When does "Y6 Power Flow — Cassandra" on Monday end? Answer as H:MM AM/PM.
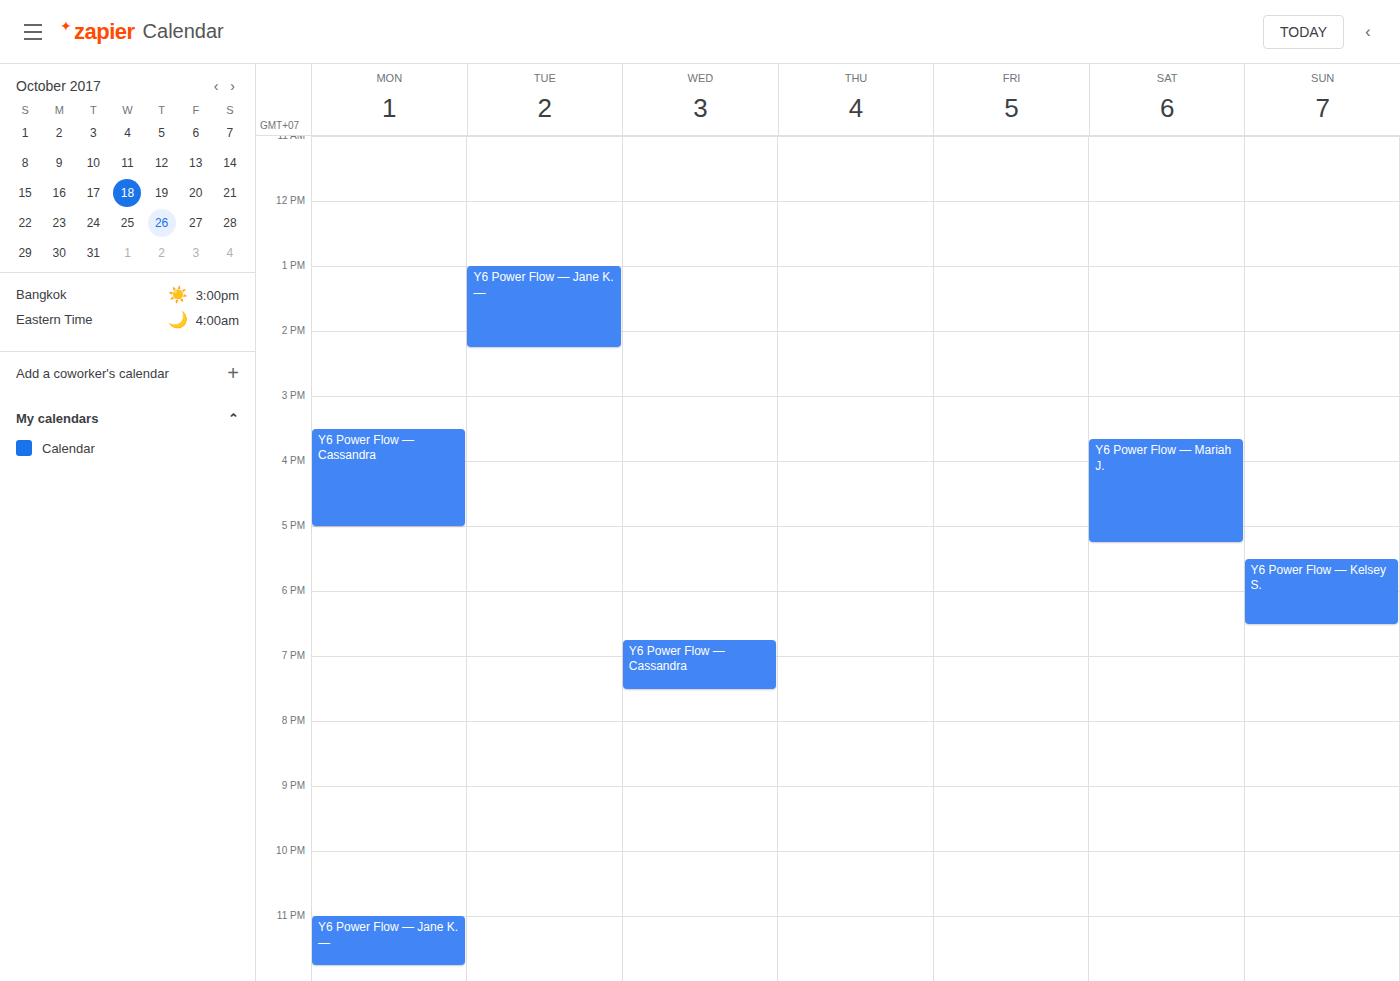
5:00 PM